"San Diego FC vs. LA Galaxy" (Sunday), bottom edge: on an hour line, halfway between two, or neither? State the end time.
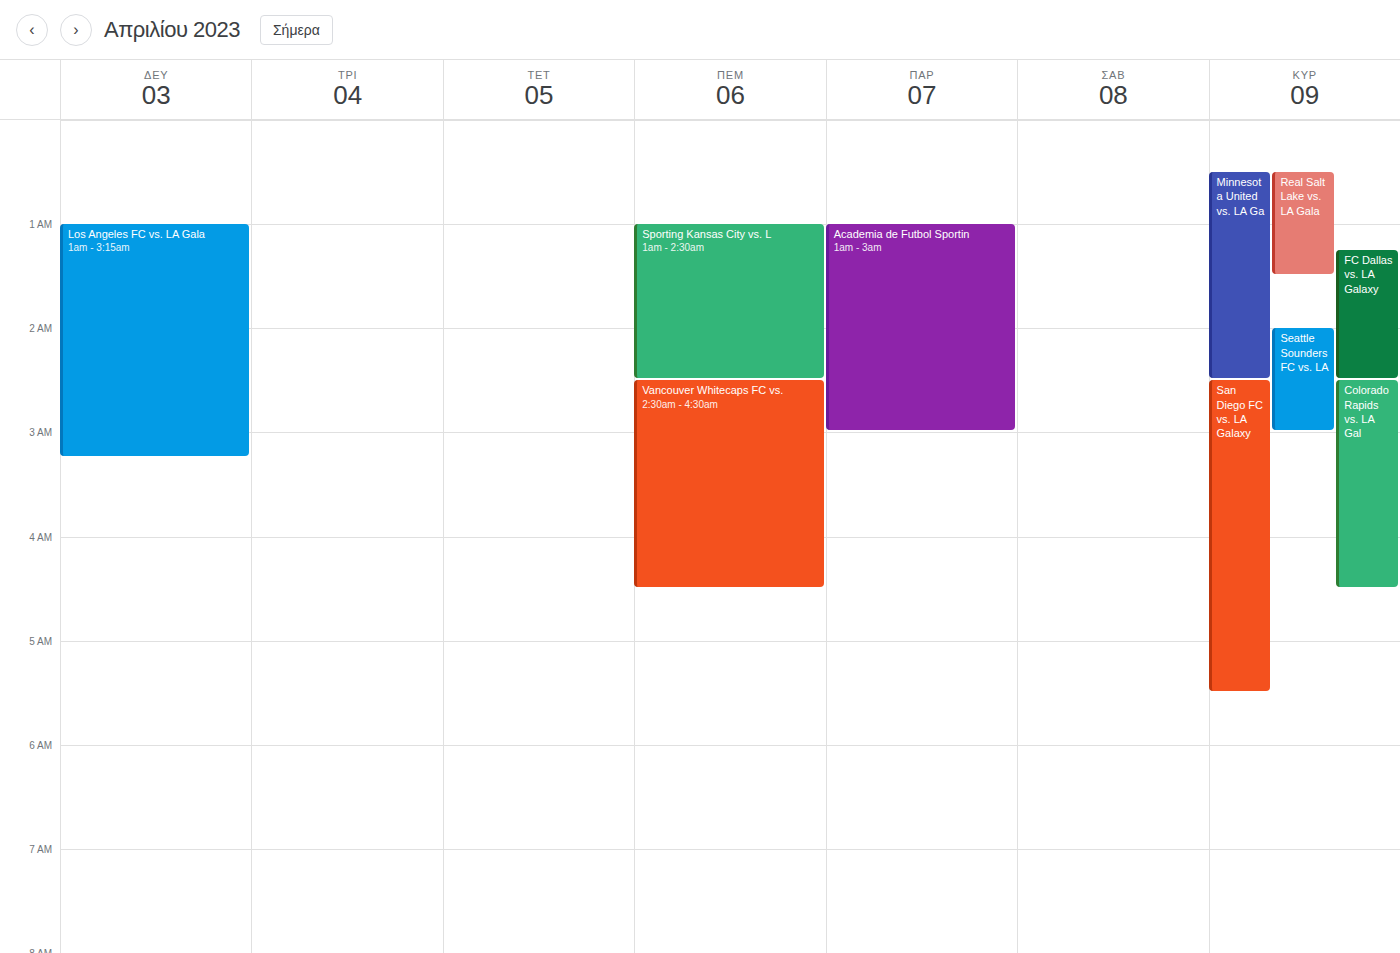
5:30 AM -- halfway between the 5 AM and 6 AM lines.